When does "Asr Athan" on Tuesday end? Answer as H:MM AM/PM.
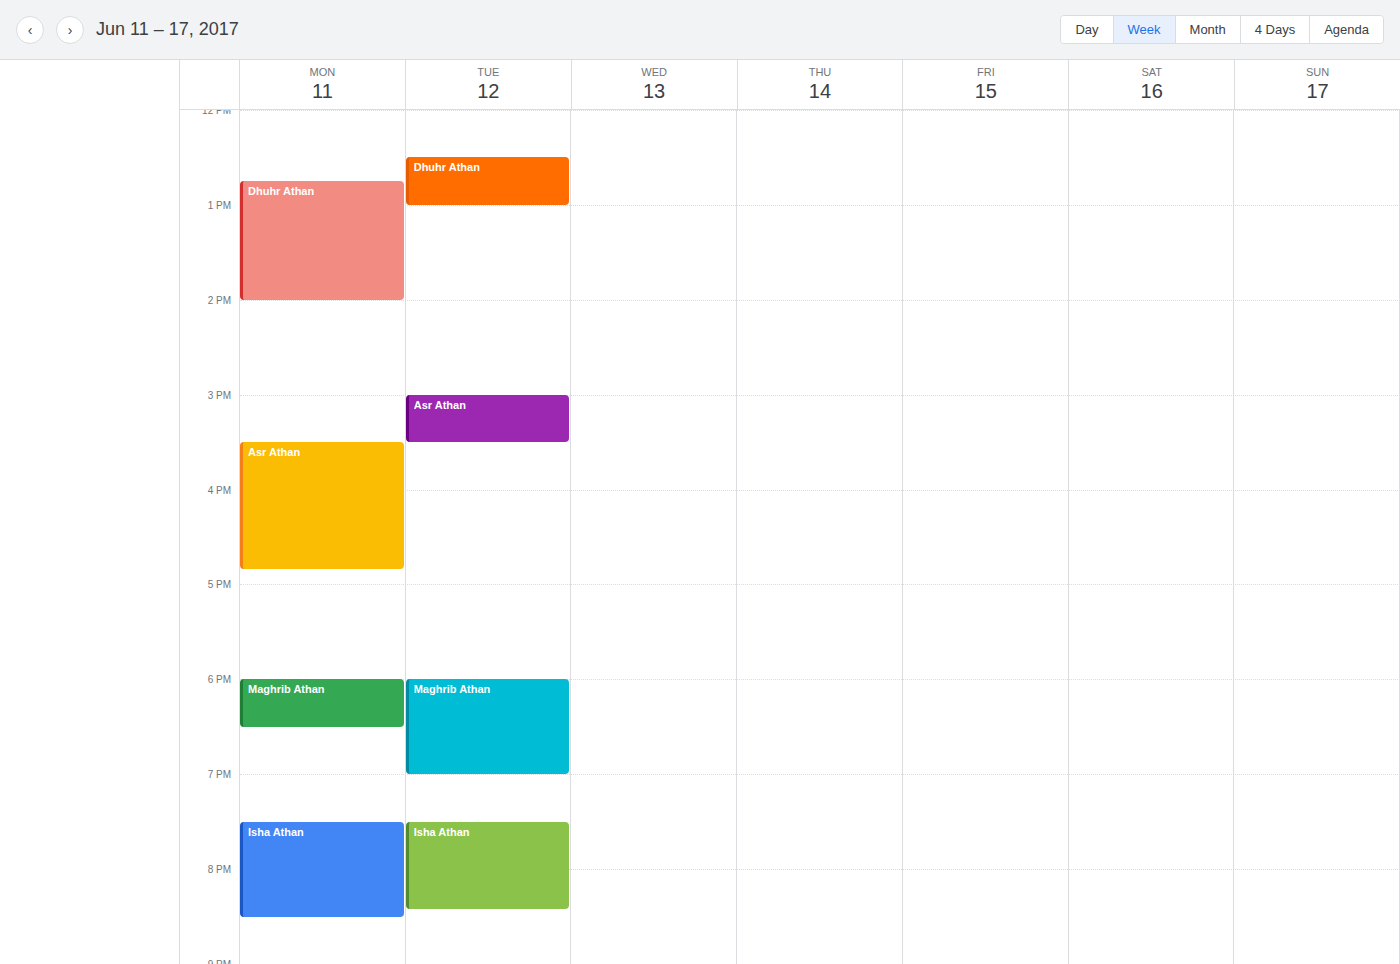
3:30 PM